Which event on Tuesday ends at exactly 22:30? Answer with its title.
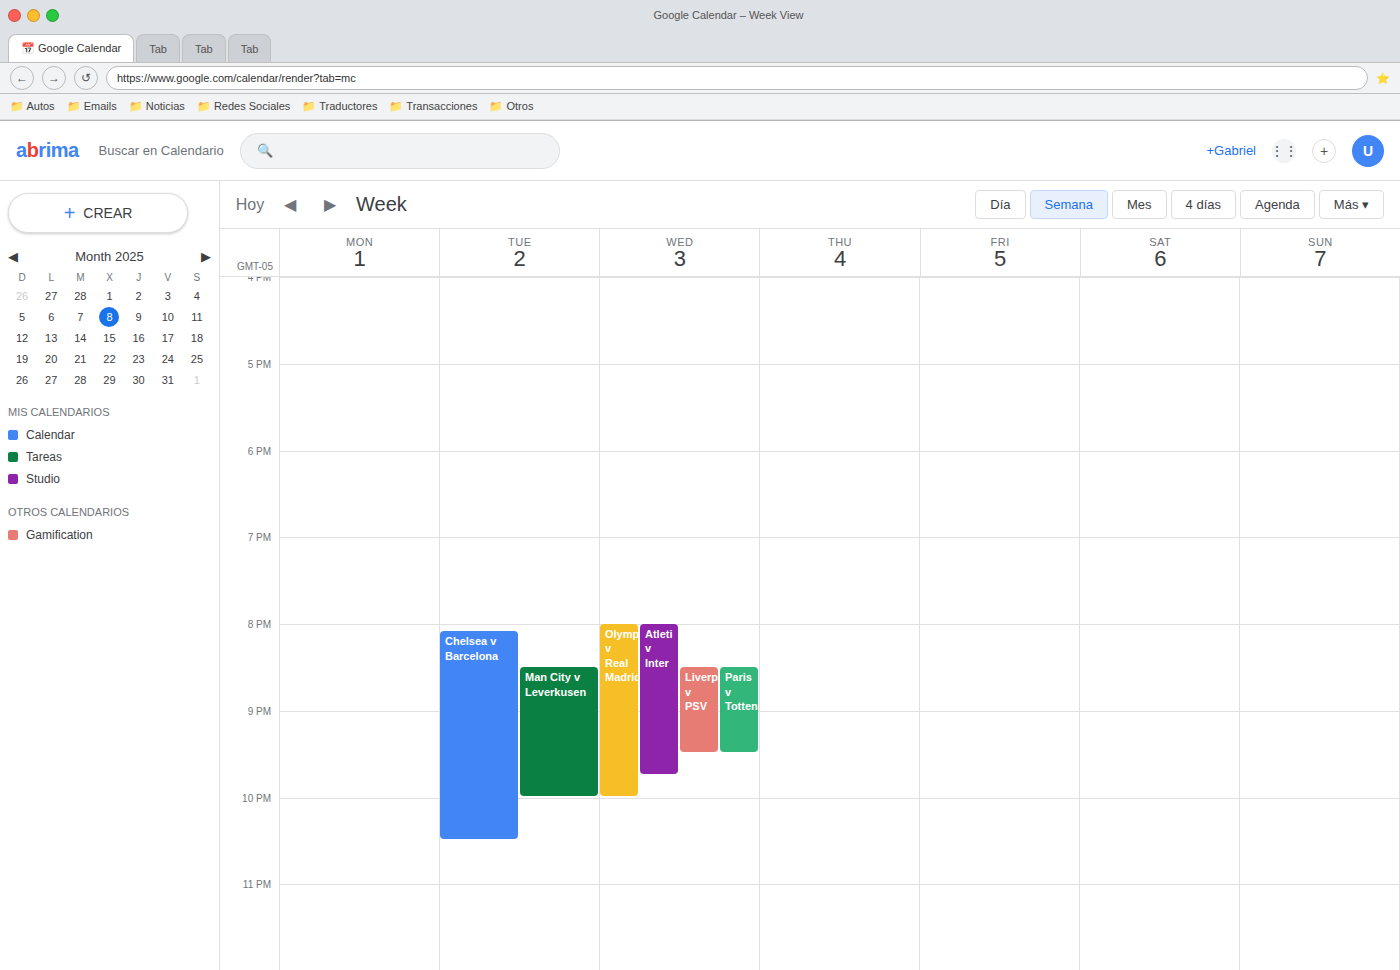
"Chelsea v Barcelona"